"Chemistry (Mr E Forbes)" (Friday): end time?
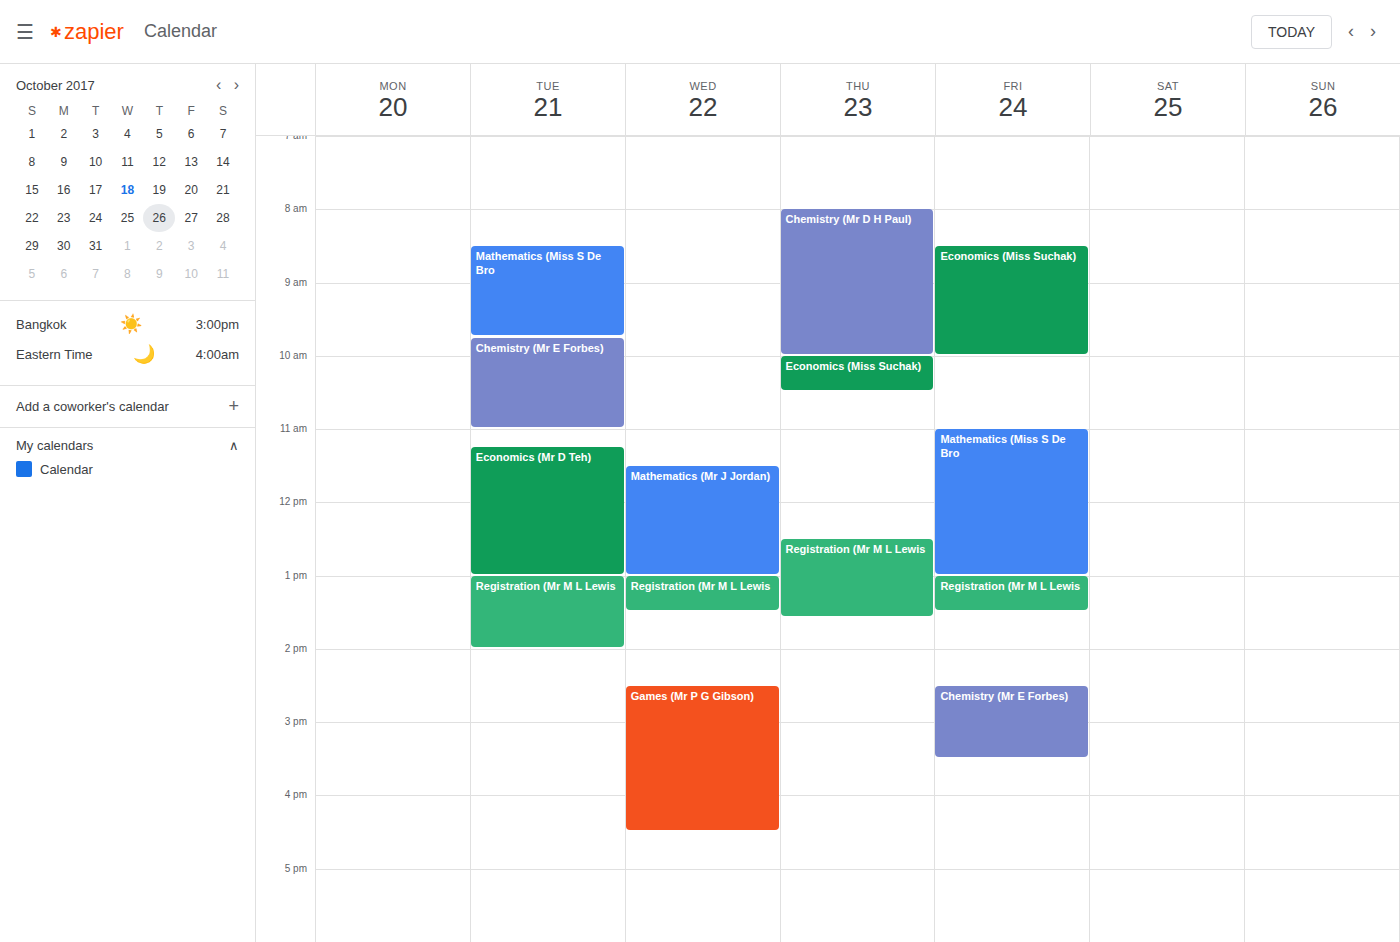
3:30 PM